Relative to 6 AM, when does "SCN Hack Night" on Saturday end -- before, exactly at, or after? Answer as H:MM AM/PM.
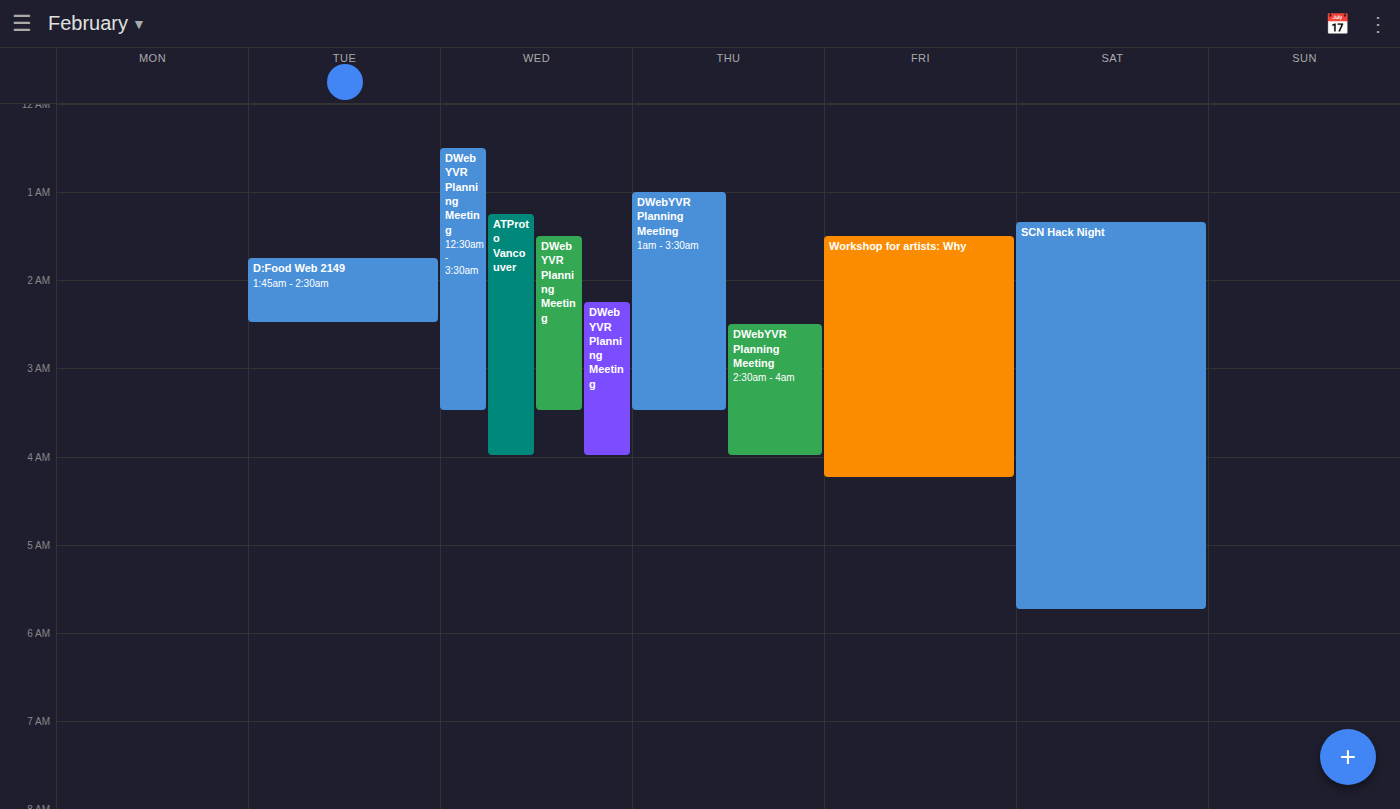
5:45 AM -- before 6 AM, 15 minutes above the 6 AM line.